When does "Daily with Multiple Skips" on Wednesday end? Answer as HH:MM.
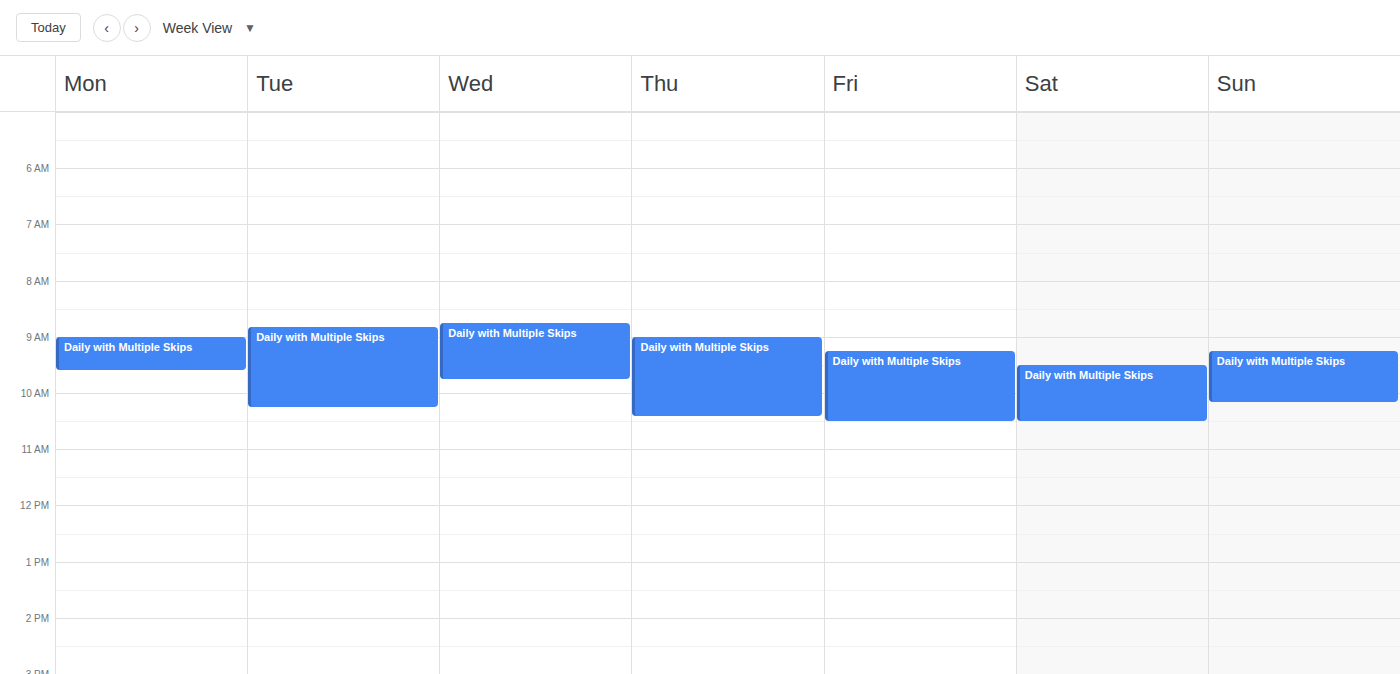
09:45